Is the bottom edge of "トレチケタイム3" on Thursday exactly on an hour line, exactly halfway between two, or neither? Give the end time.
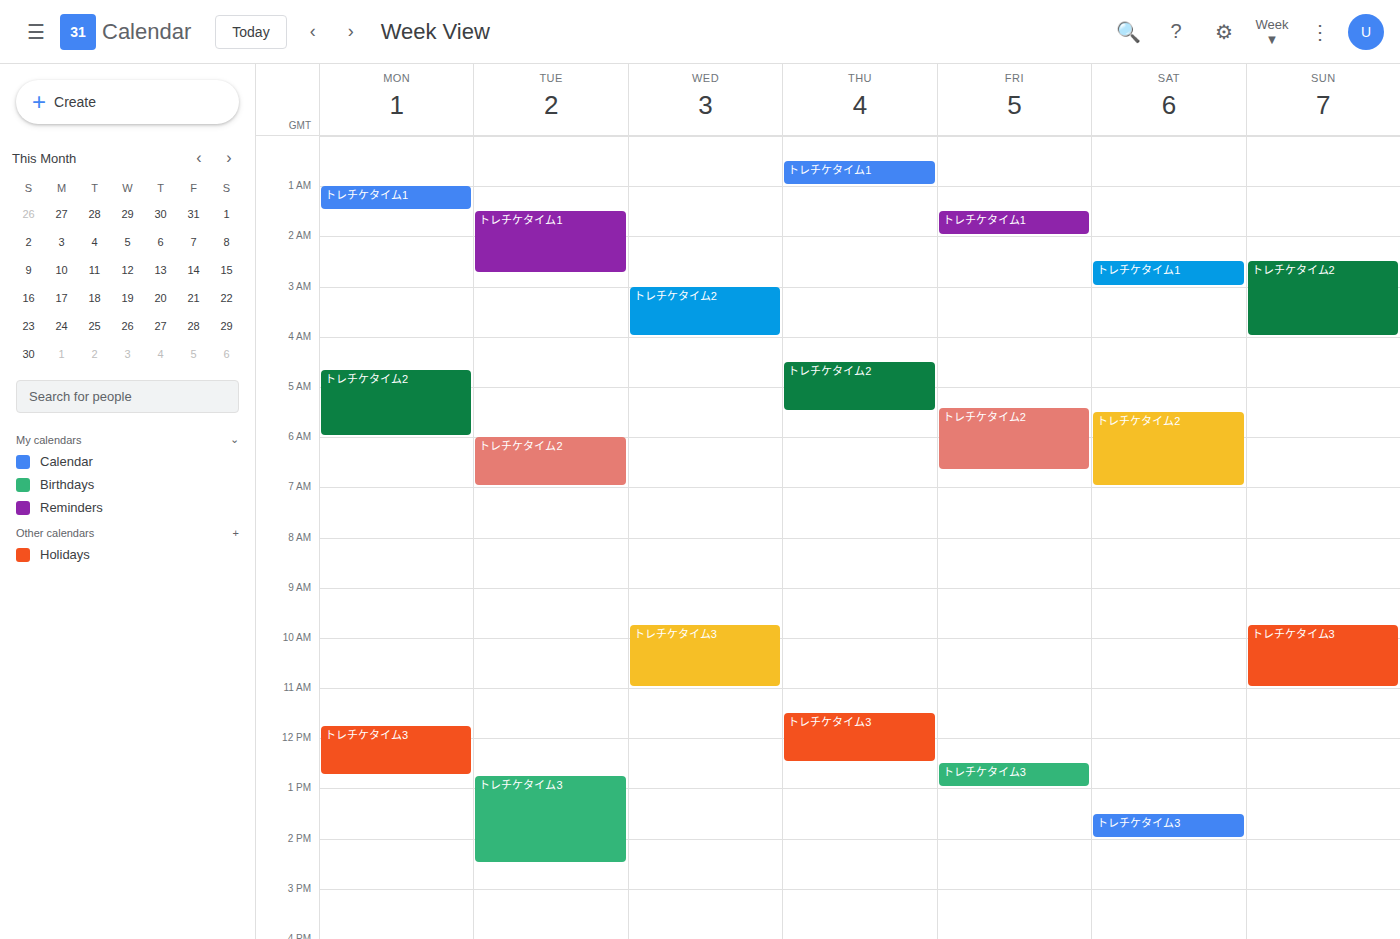
12:30 PM -- halfway between the 12 PM and 1 PM lines.